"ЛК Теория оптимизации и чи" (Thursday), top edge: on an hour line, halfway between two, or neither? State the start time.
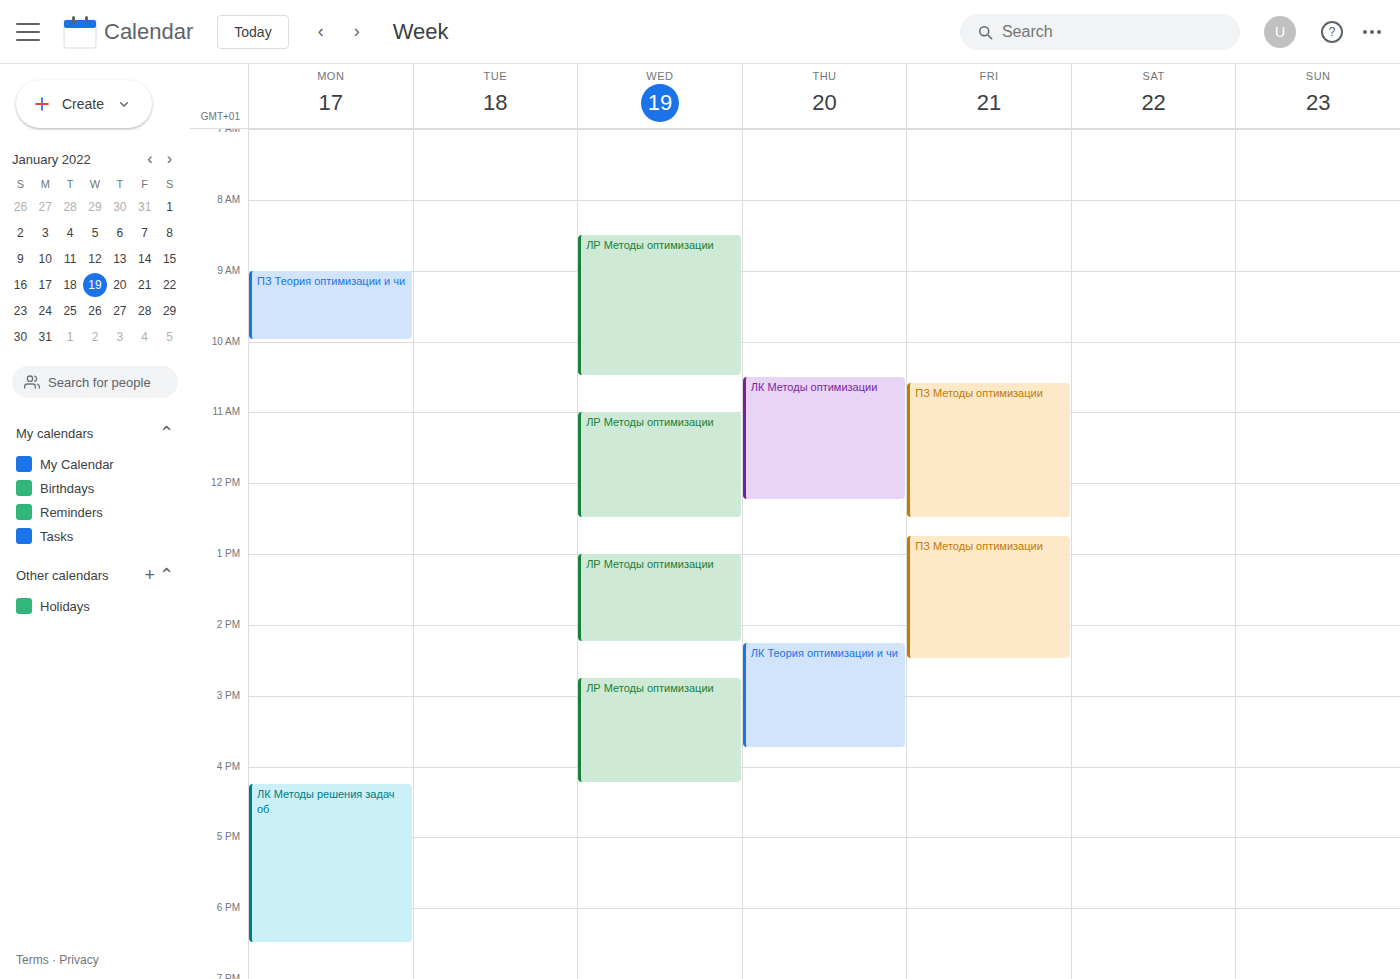
2:15 PM -- neither: a quarter of the way from the 2 PM line to the 3 PM line.